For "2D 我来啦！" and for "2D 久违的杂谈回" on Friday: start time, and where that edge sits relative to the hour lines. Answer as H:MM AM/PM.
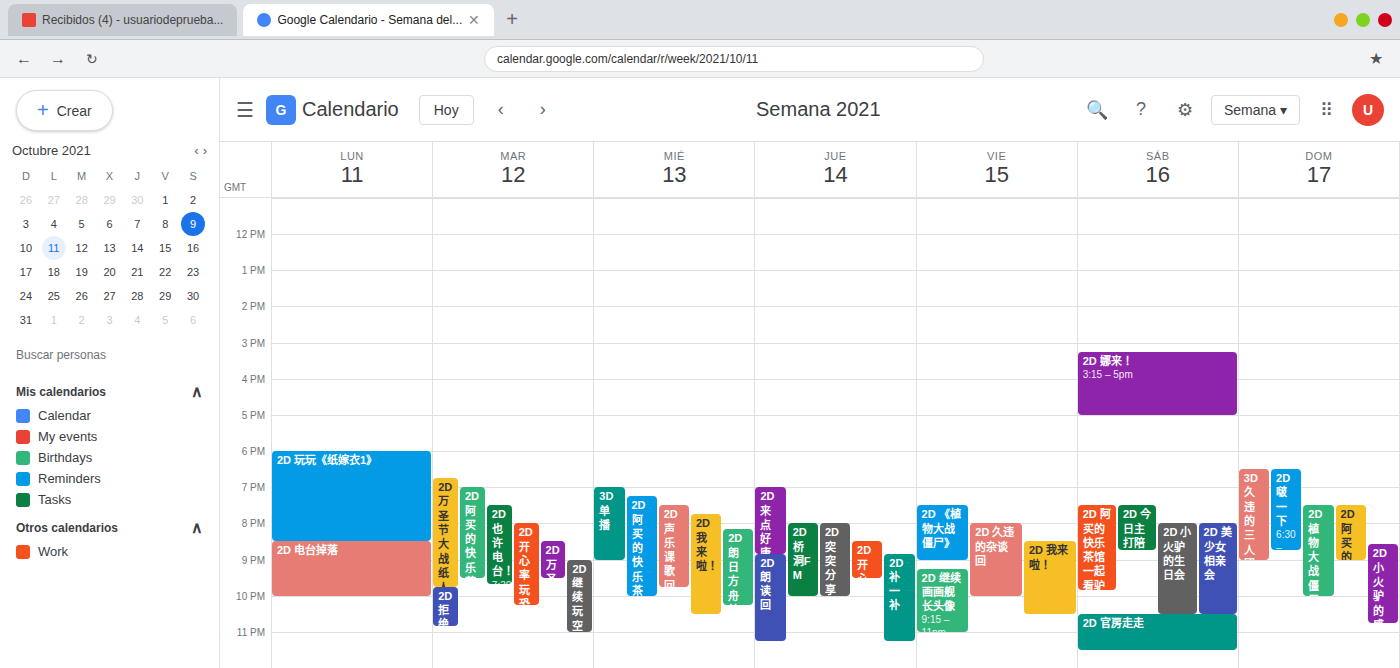
"2D 我来啦！": 8:30 PM, halfway between the 8 PM and 9 PM lines. "2D 久违的杂谈回": 8:00 PM, exactly on the 8 PM line.